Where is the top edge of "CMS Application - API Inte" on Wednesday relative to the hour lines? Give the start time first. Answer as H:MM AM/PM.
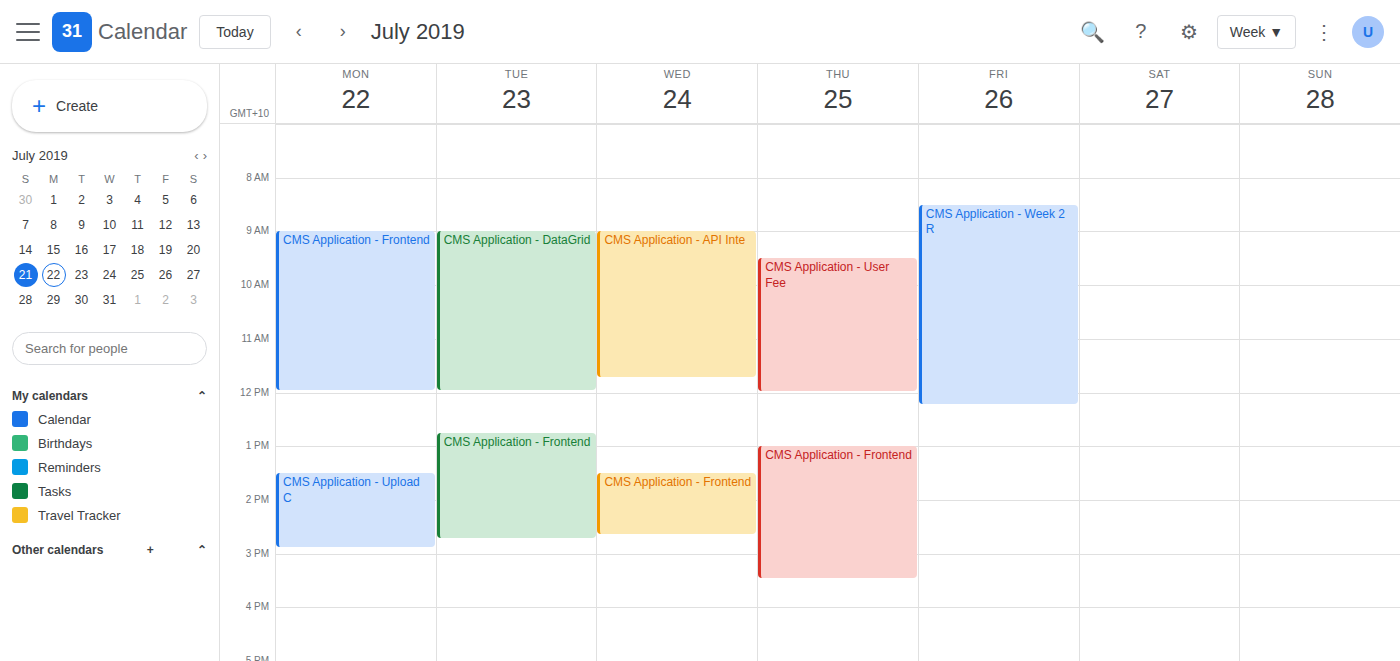
9:00 AM -- exactly on the 9 AM line.